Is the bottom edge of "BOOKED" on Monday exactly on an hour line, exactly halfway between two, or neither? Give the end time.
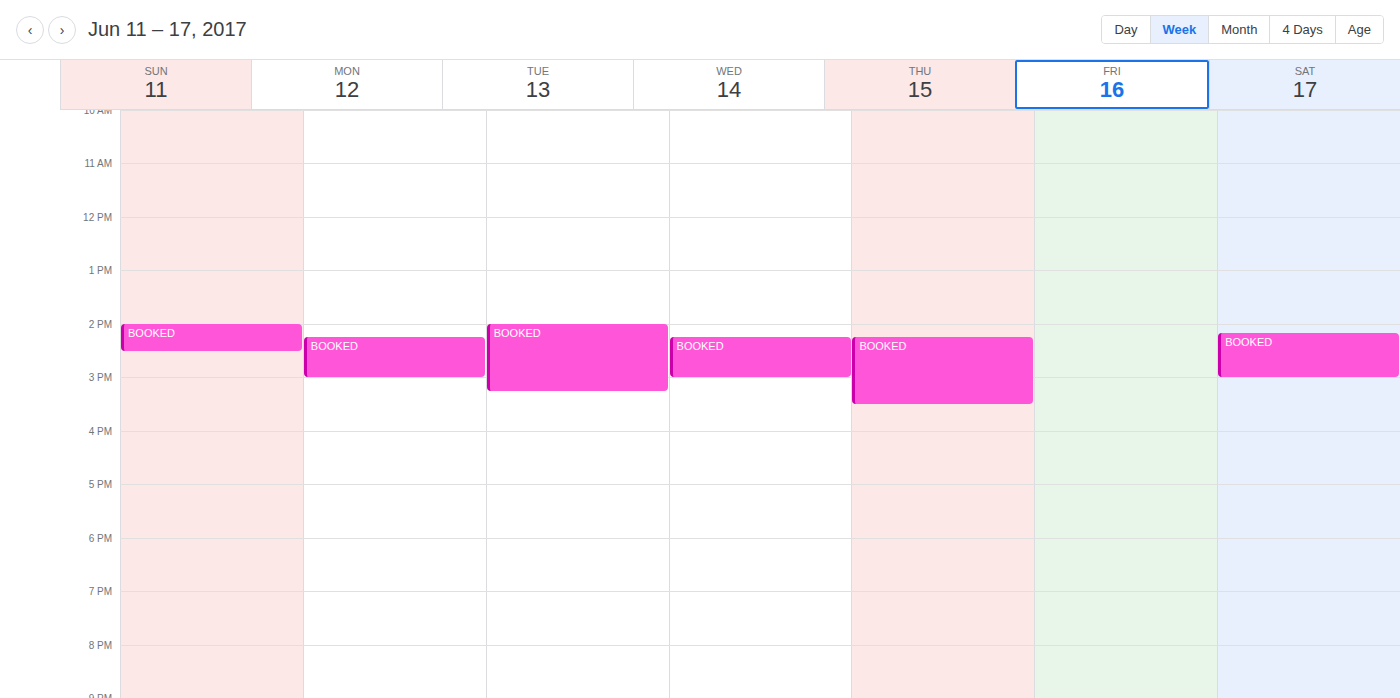
3:00 PM -- exactly on the 3 PM line.